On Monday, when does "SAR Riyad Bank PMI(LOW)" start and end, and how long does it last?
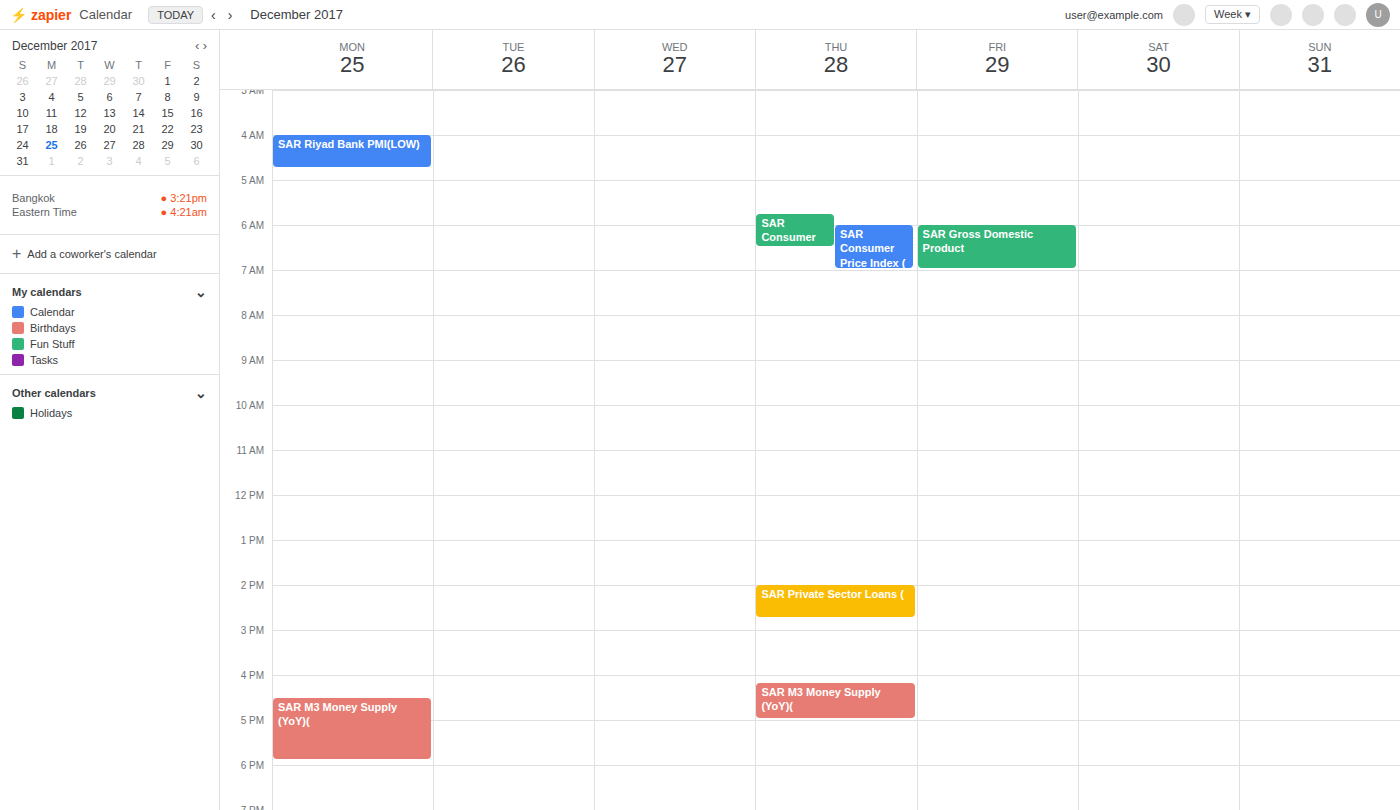
4:00 AM to 4:45 AM, 45 minutes